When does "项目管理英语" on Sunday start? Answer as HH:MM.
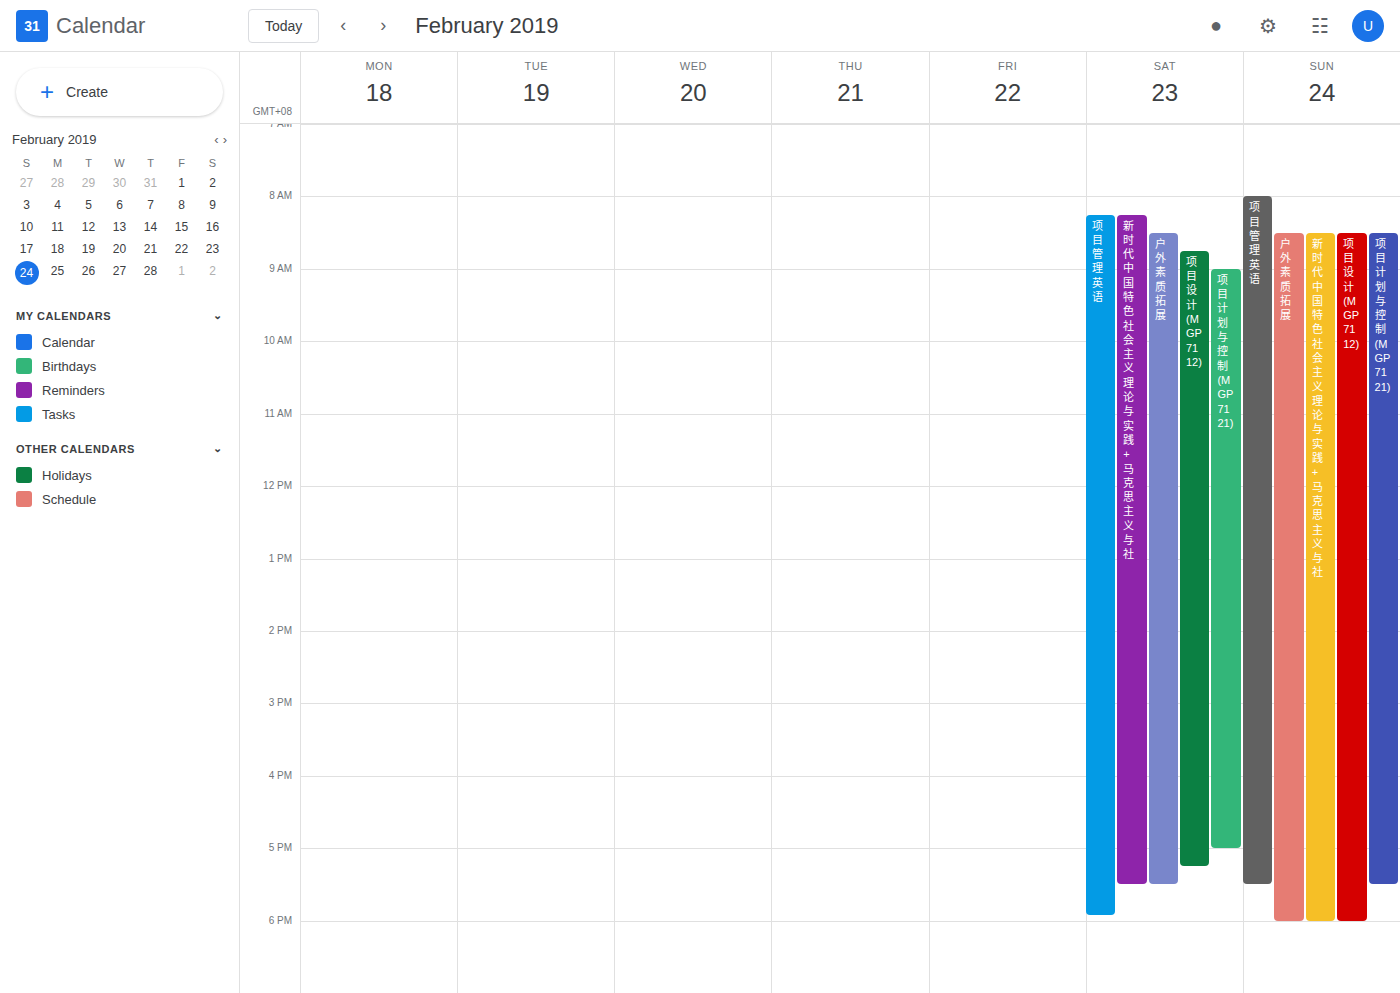
08:00